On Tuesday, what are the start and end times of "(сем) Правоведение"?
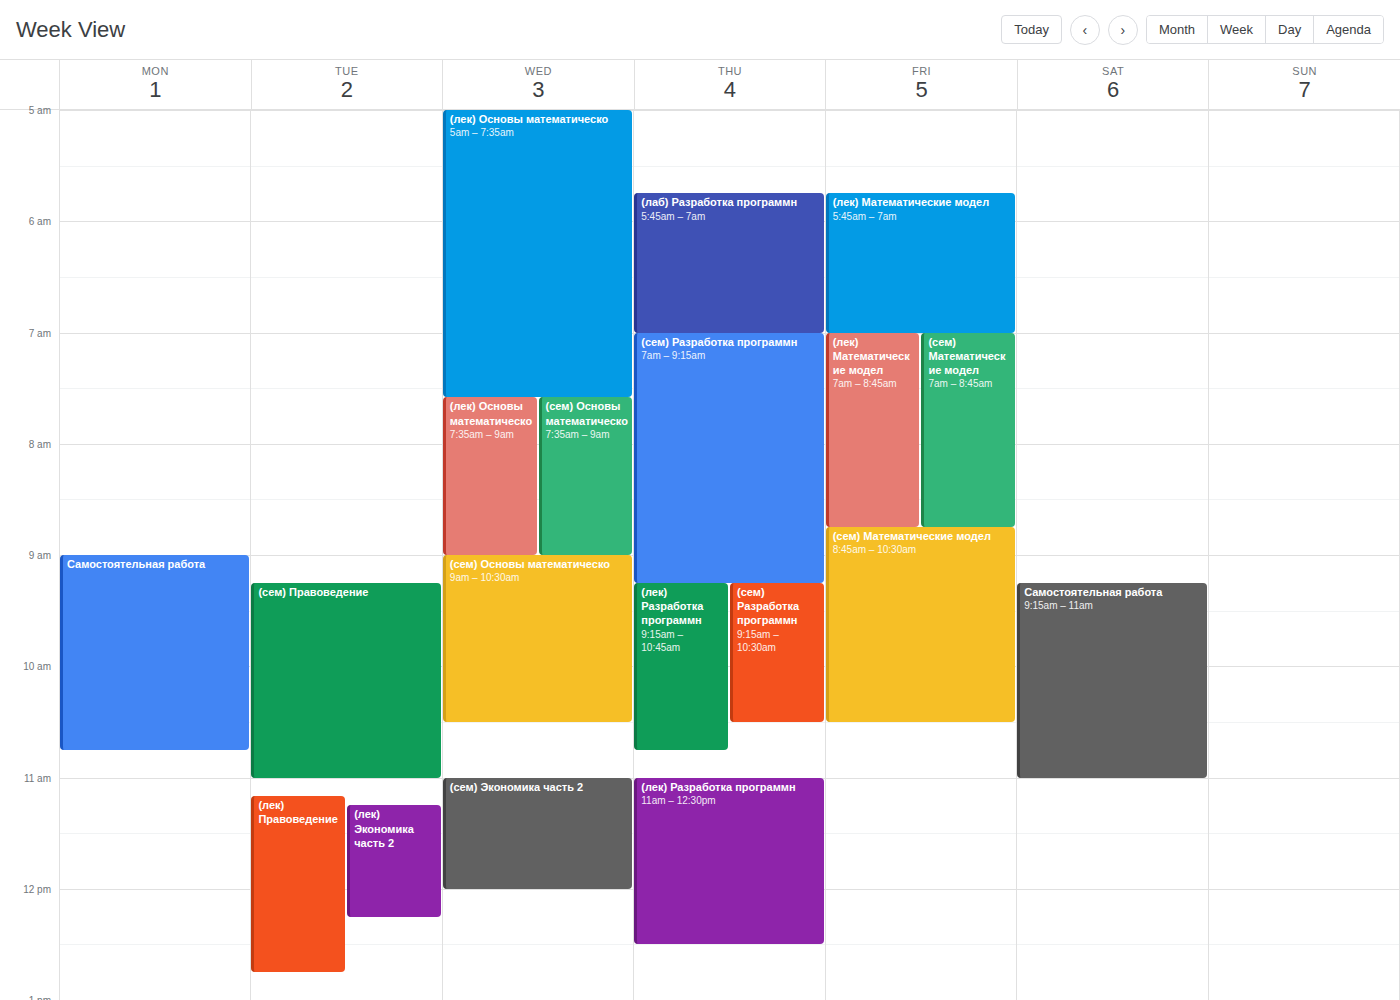
9:15 AM to 11:00 AM